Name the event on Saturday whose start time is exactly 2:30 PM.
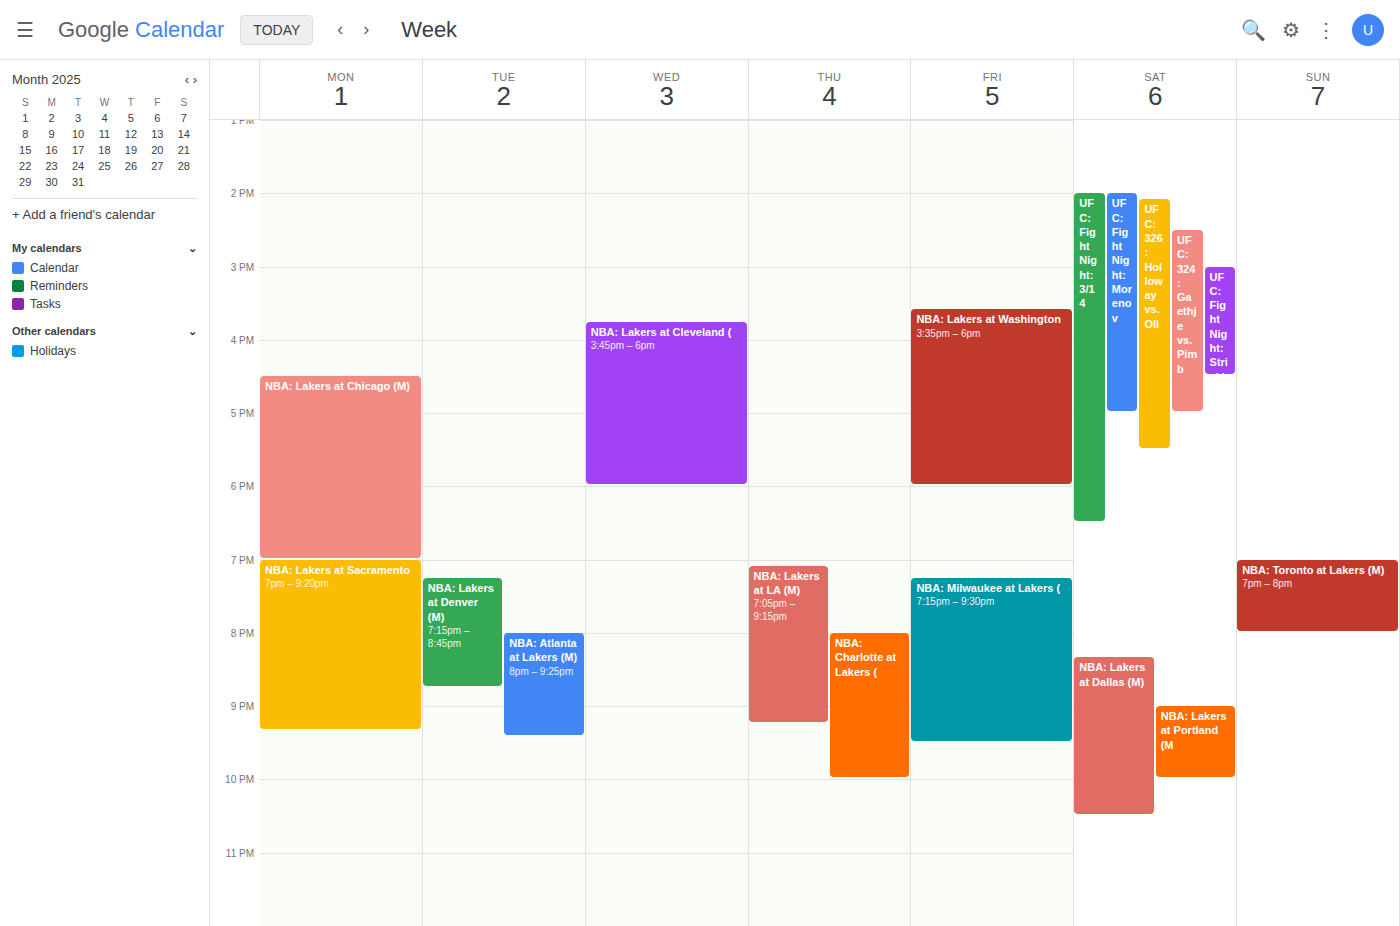
"UFC: 324: Gaethje vs. Pimb"